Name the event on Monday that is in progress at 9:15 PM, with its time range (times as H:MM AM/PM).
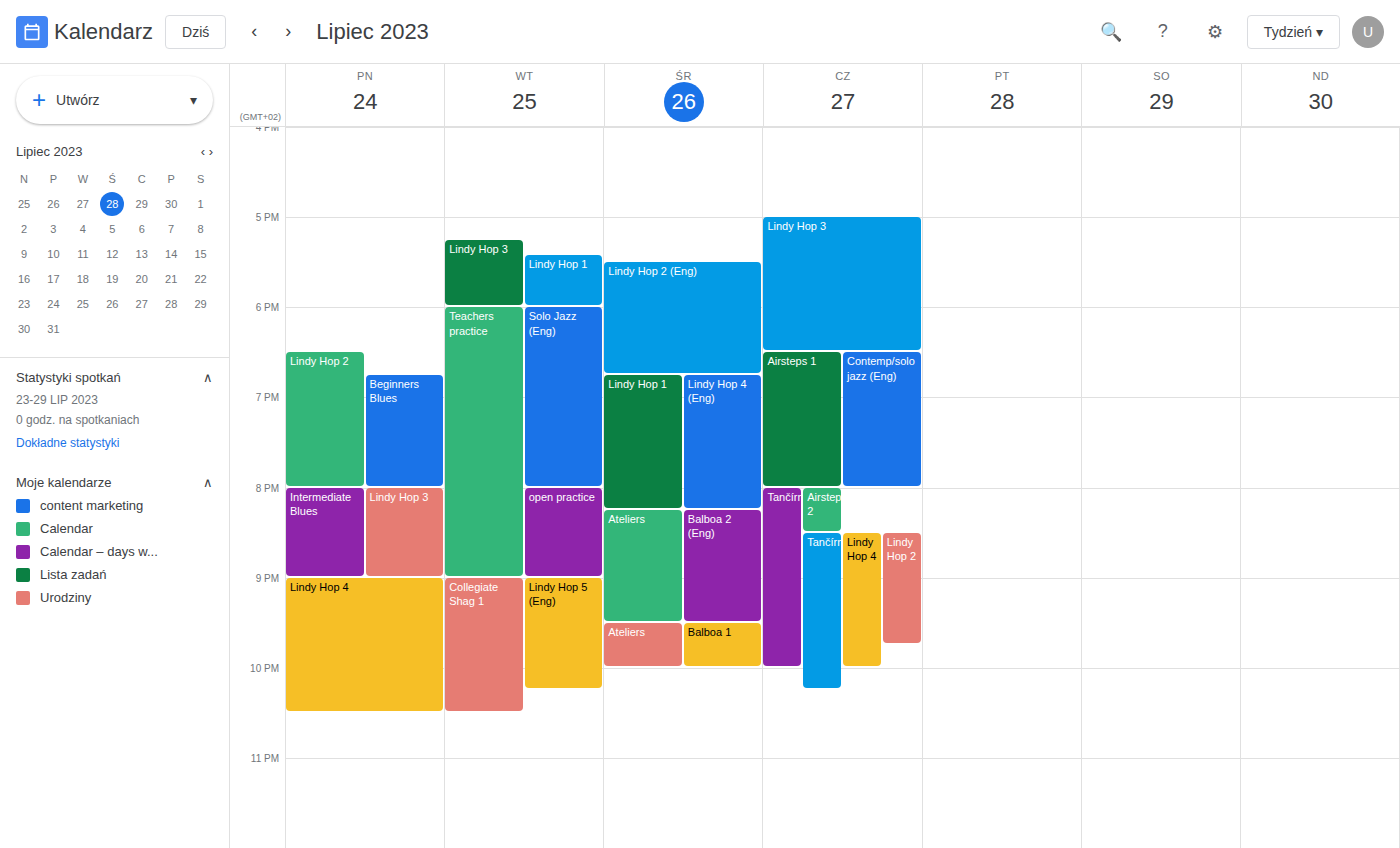
"Lindy Hop 4", 9:00 PM to 10:30 PM